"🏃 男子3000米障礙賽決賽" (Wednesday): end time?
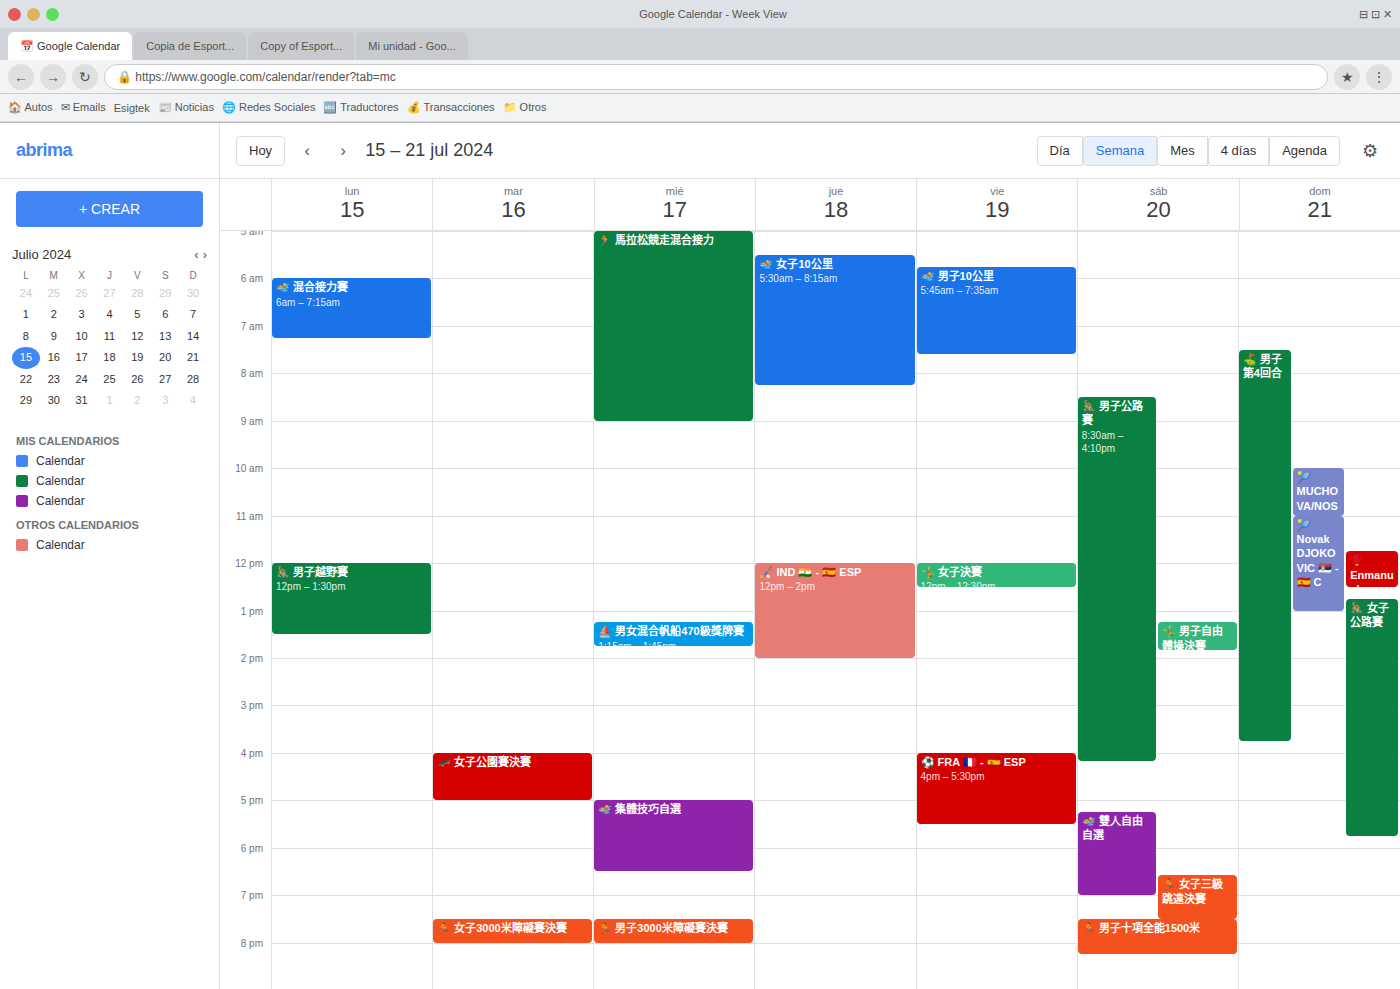
8:00 PM